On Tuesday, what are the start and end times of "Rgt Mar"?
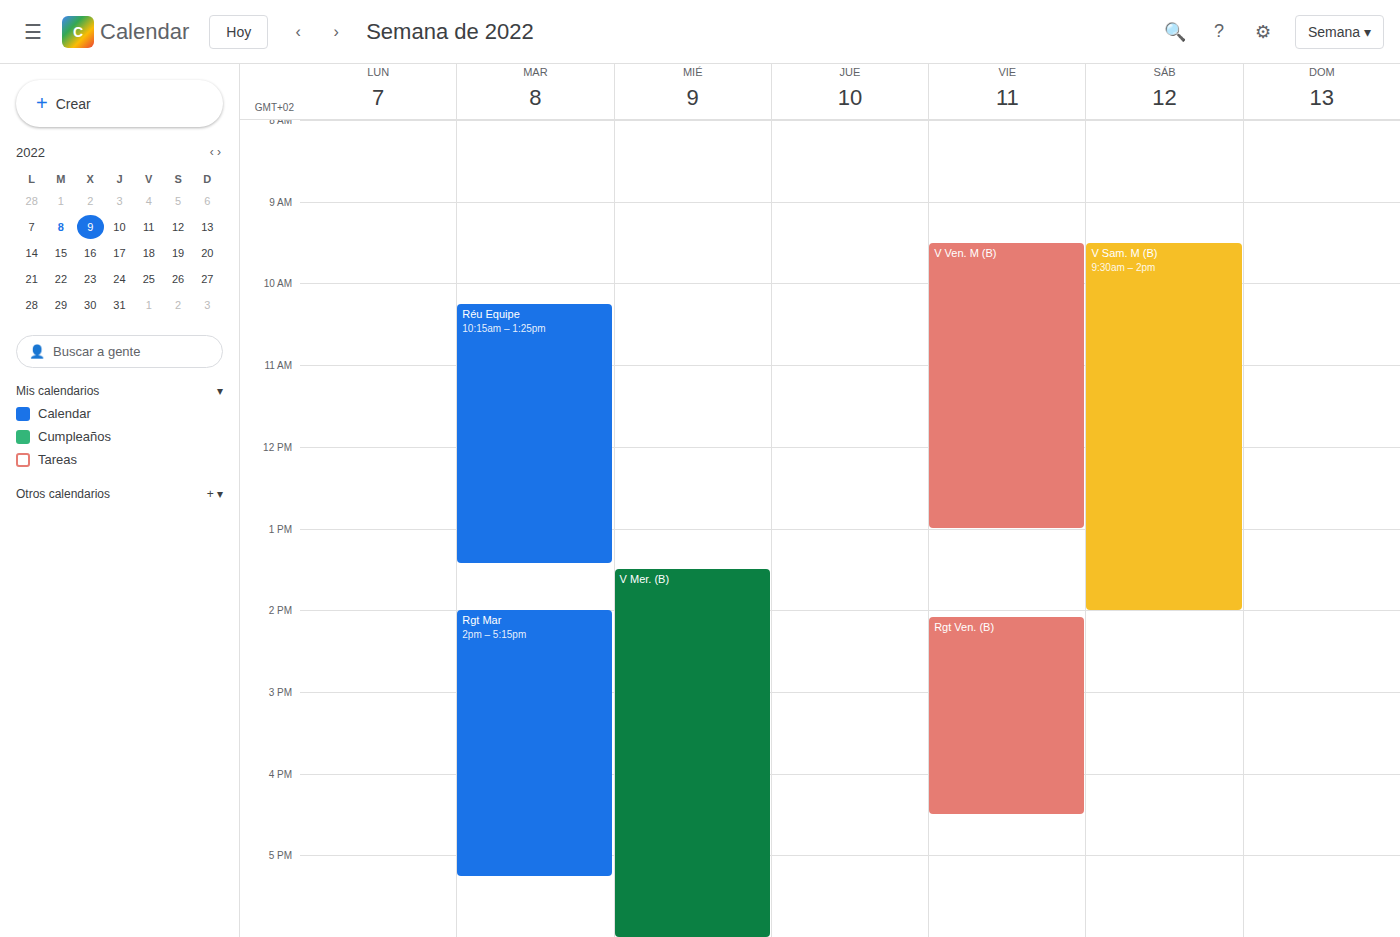
2:00 PM to 5:15 PM